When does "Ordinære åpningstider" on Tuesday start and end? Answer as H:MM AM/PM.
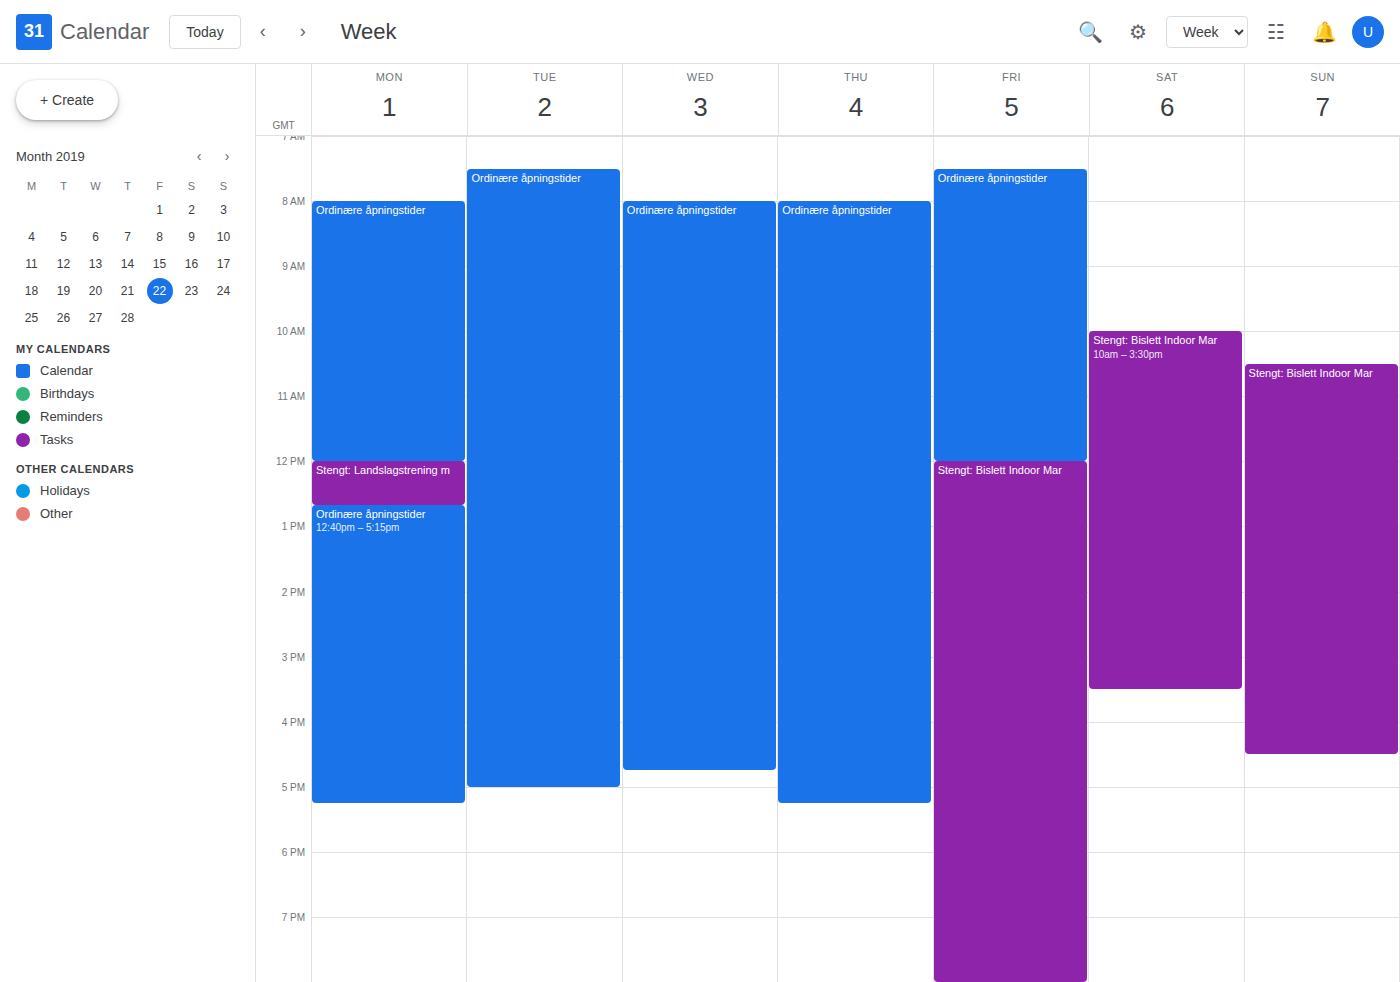
7:30 AM to 5:00 PM